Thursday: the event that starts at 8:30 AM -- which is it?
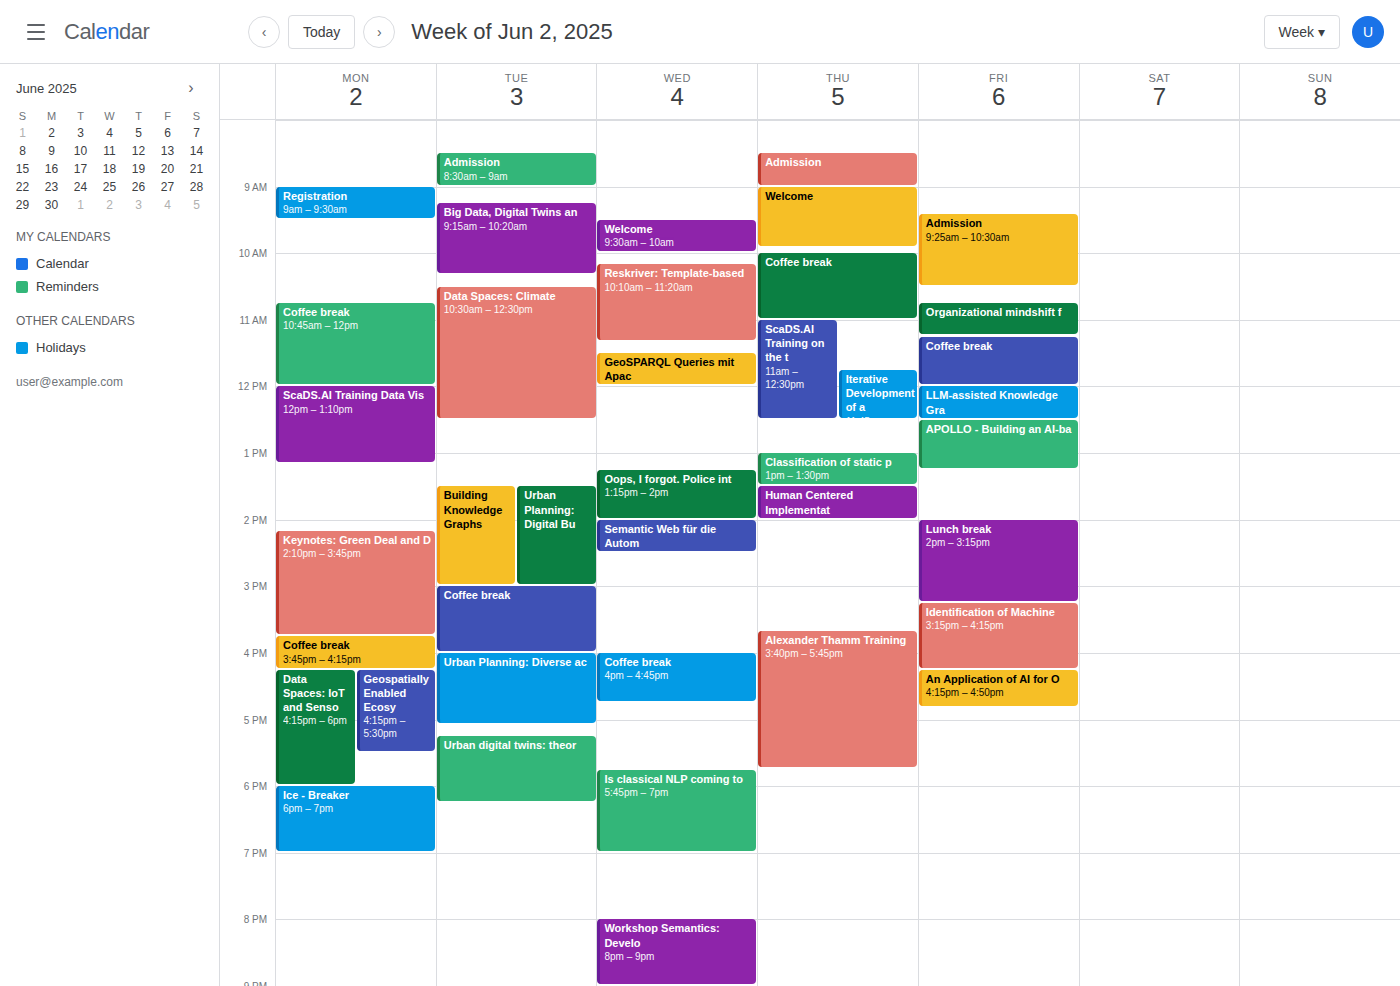
"Admission"